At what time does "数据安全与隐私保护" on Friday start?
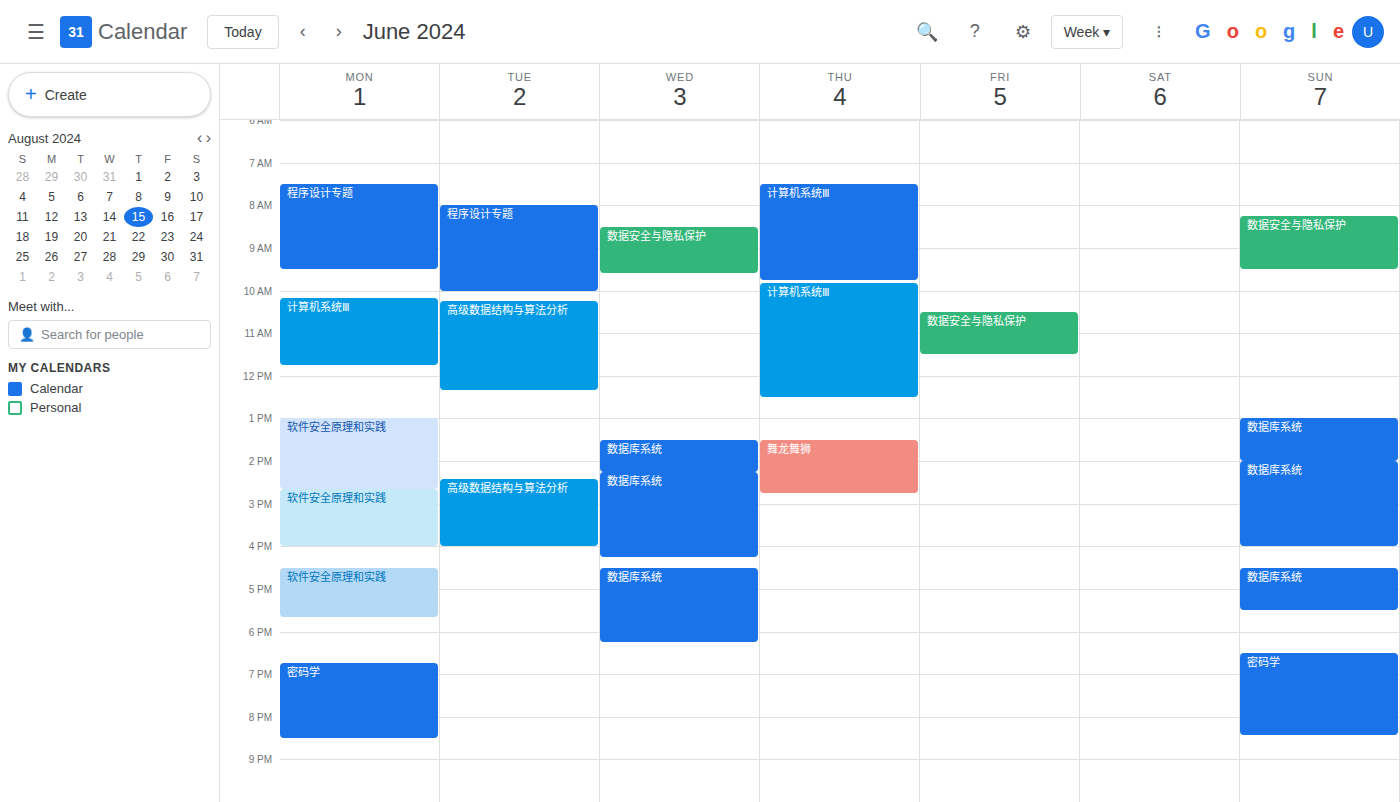
10:30 AM